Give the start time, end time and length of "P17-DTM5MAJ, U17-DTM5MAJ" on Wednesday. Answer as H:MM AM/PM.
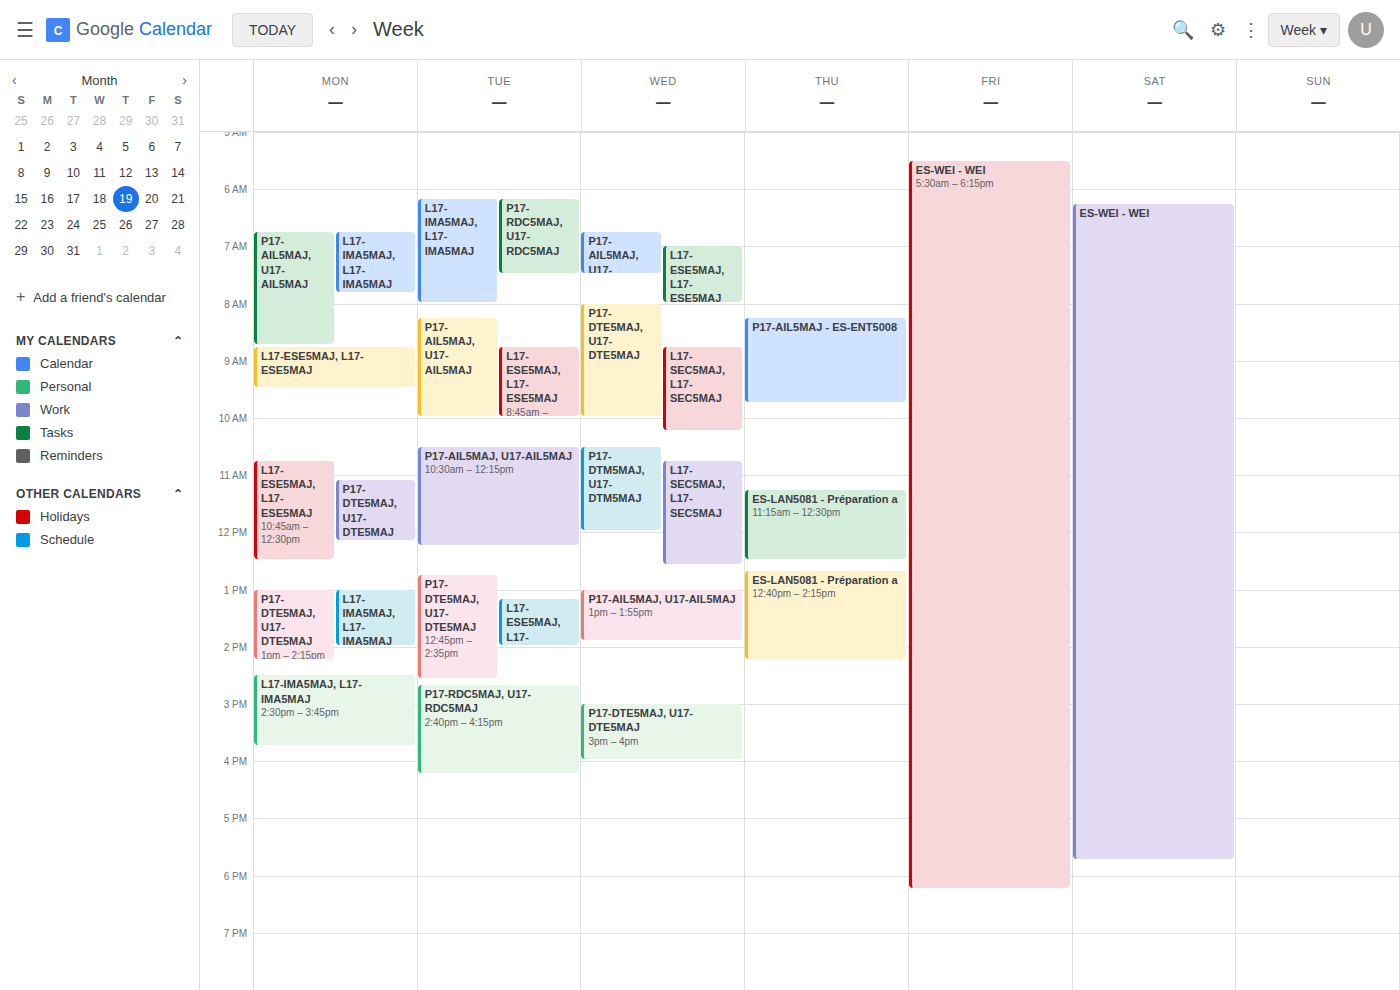
10:30 AM to 12:00 PM, 1 hour 30 minutes